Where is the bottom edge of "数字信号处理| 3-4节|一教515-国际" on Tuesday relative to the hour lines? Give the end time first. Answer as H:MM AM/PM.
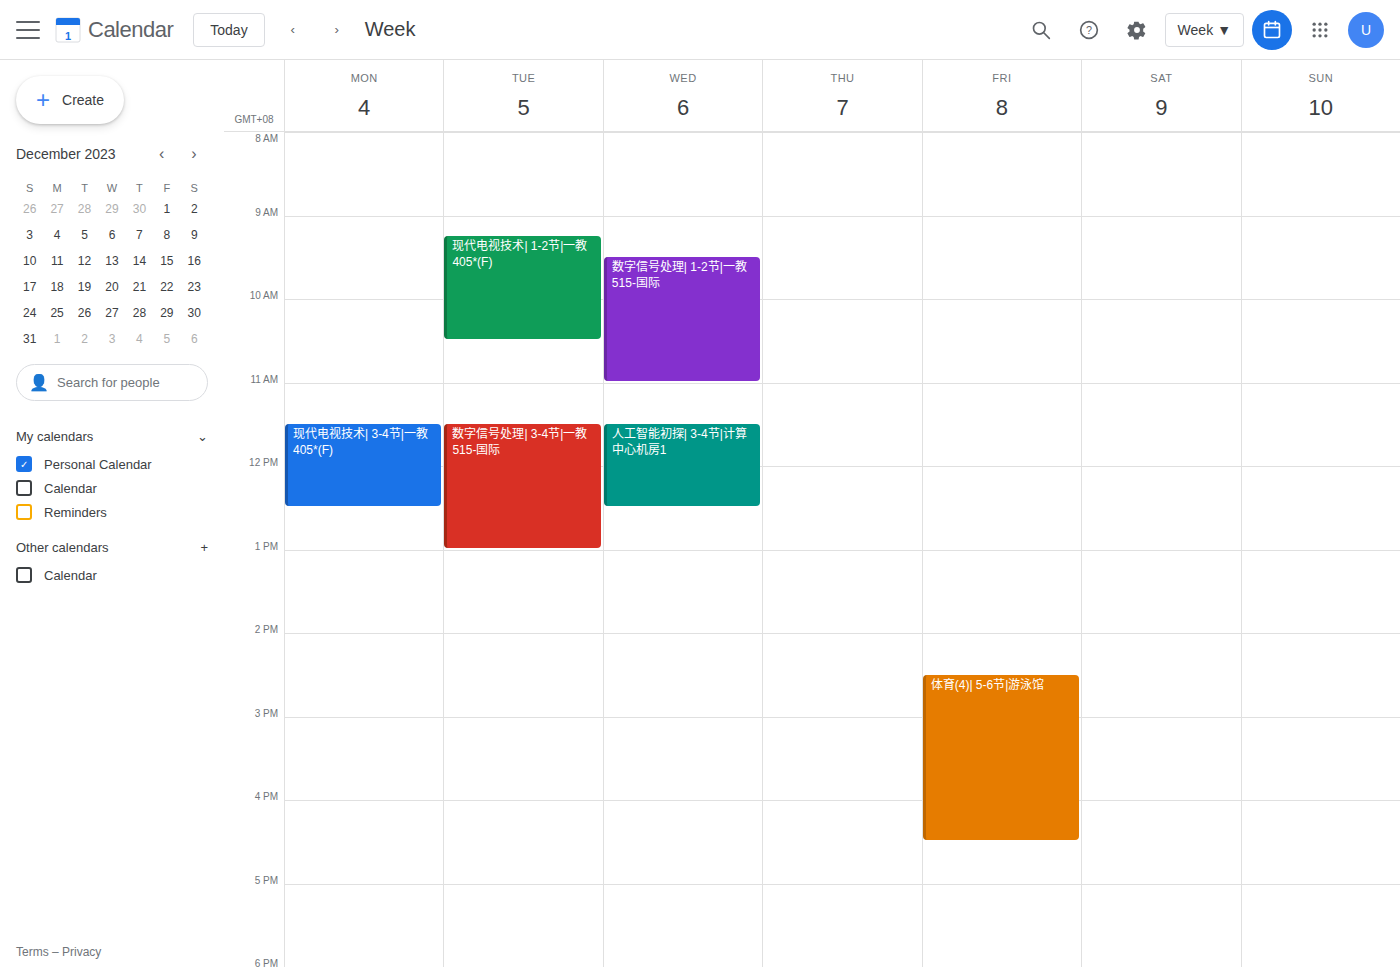
1:00 PM -- exactly on the 1 PM line.